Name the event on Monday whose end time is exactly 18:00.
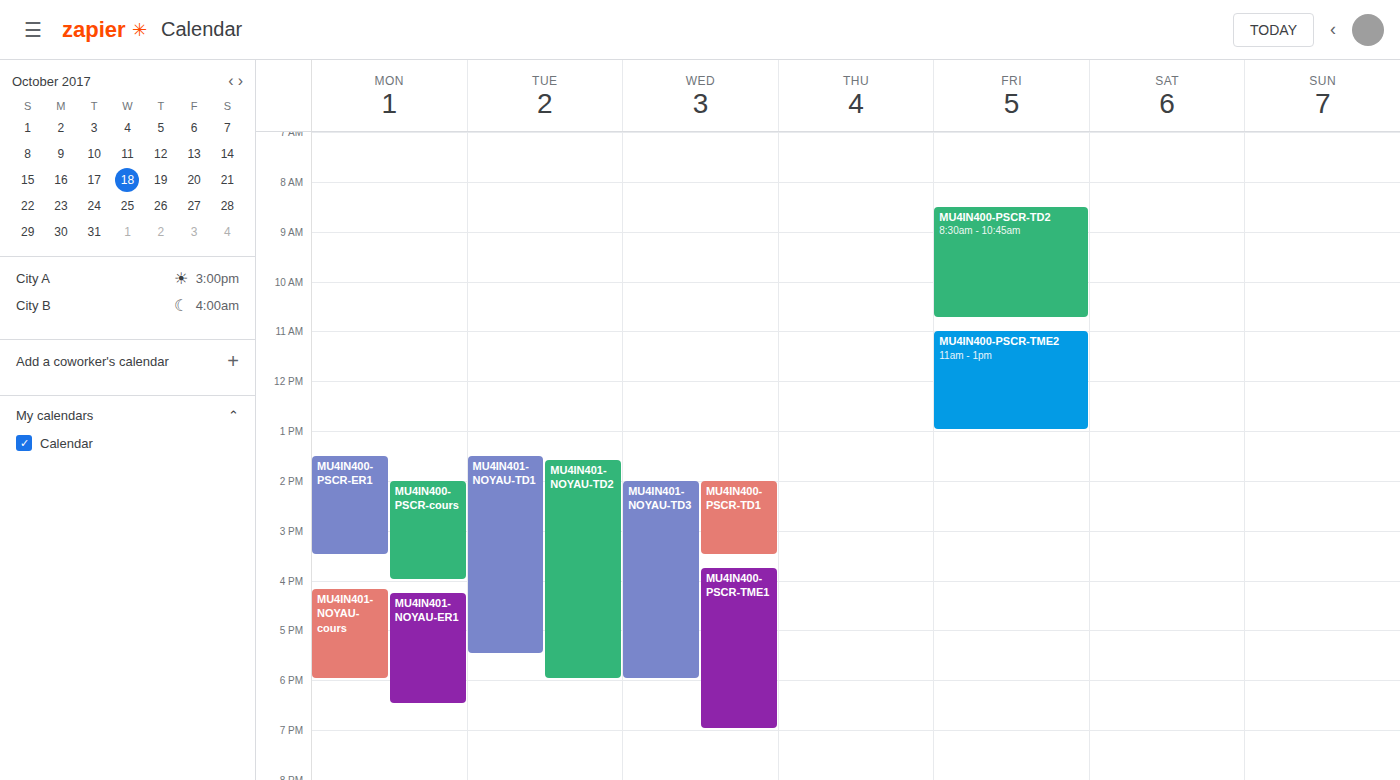
"MU4IN401-NOYAU-cours"